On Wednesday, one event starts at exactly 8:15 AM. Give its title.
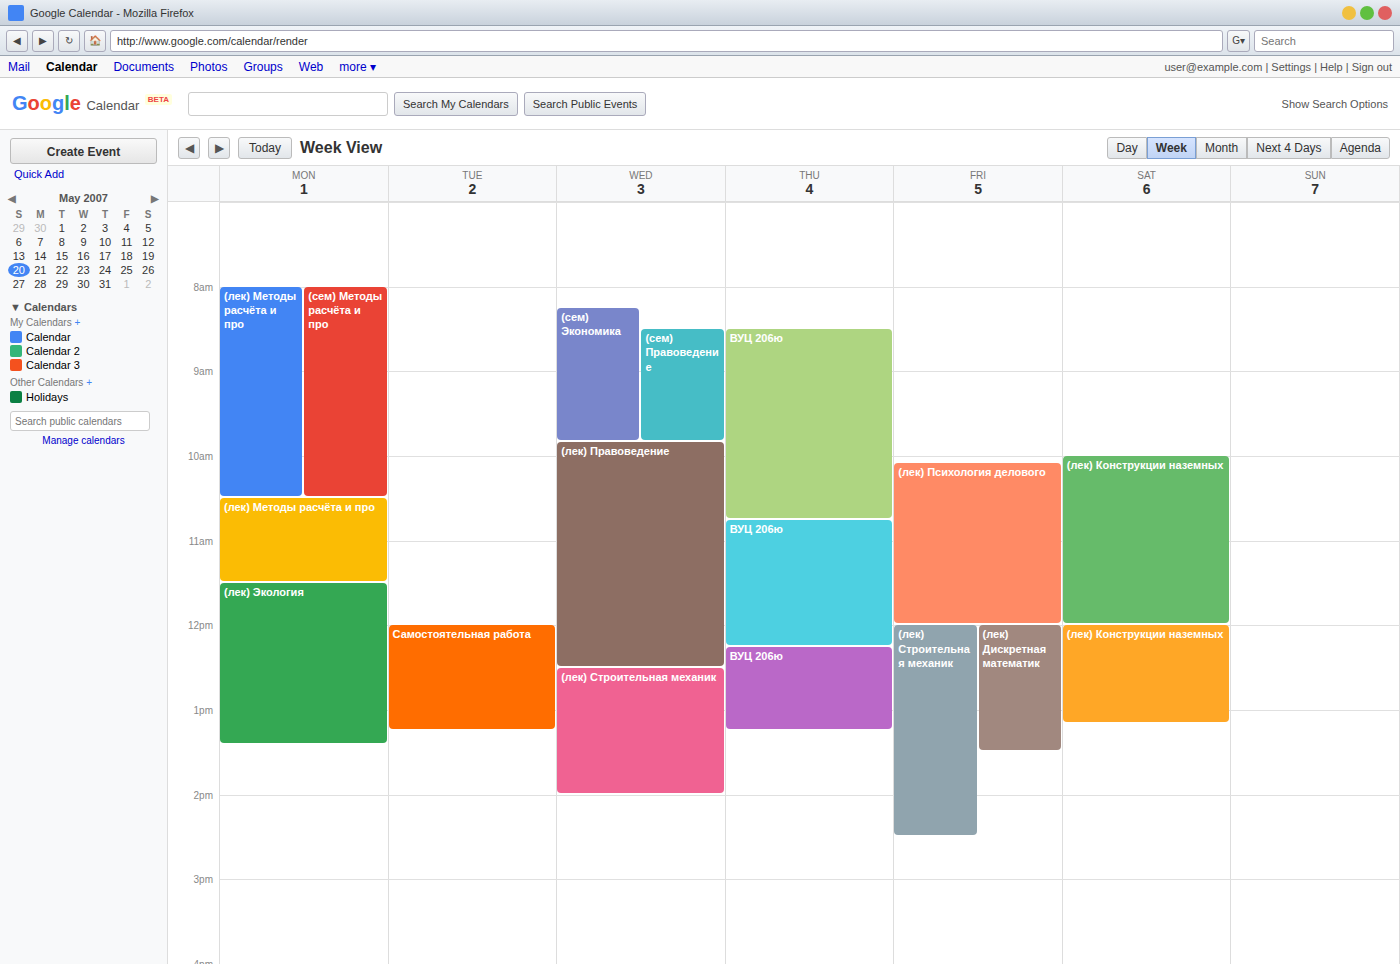
"(сем) Экономика"